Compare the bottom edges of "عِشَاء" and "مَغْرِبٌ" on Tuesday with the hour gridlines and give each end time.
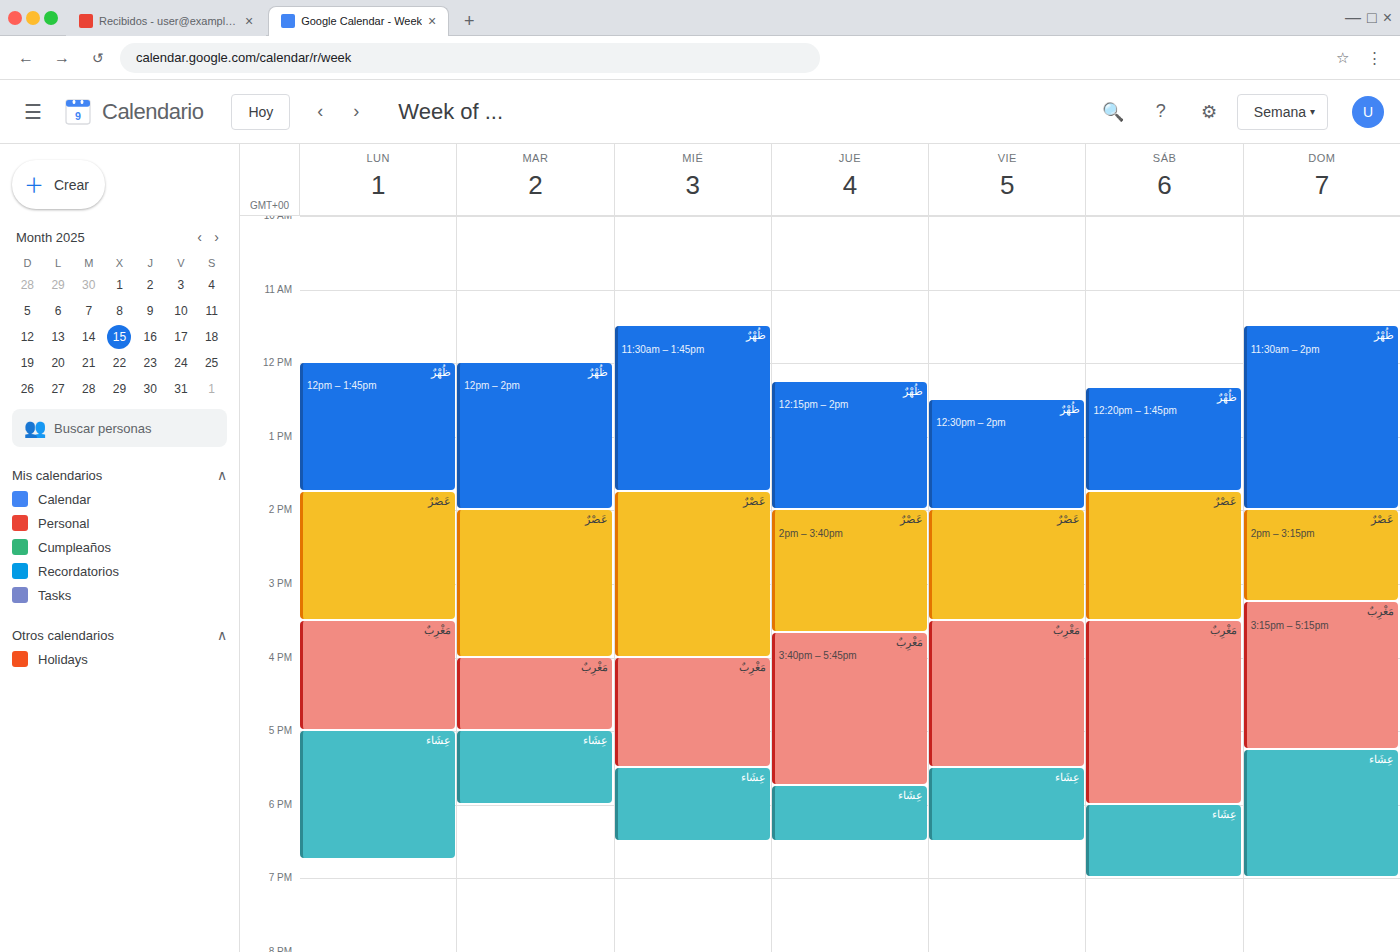
"عِشَاء": 6:00 PM, exactly on the 6 PM line. "مَغْرِبٌ": 5:00 PM, exactly on the 5 PM line.